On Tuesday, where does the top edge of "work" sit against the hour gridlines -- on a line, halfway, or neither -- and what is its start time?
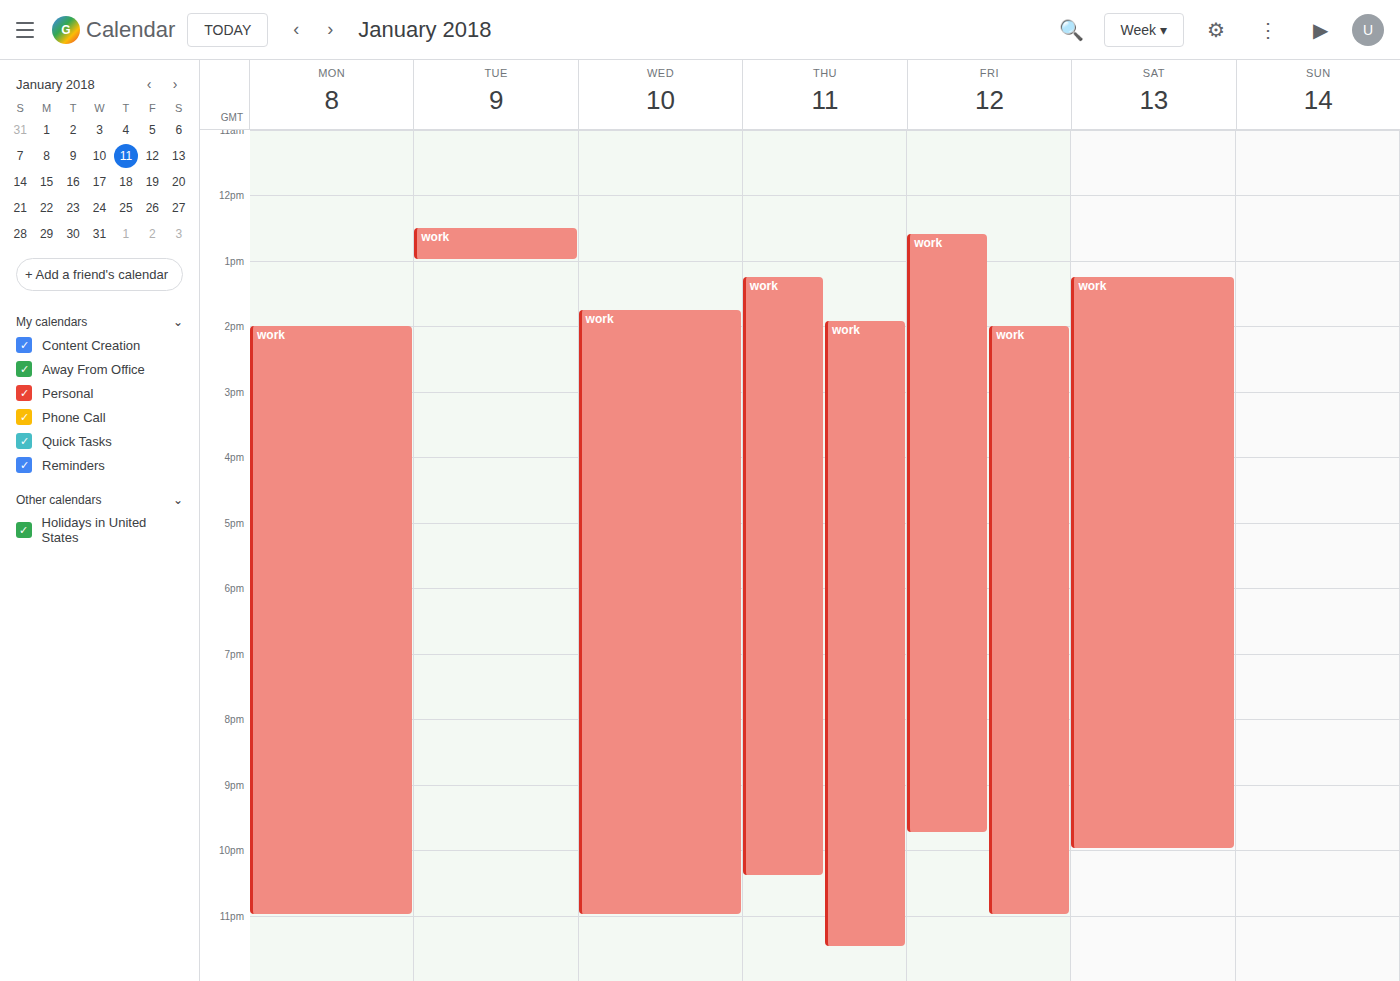
12:30 PM -- halfway between the 12 PM and 1 PM lines.